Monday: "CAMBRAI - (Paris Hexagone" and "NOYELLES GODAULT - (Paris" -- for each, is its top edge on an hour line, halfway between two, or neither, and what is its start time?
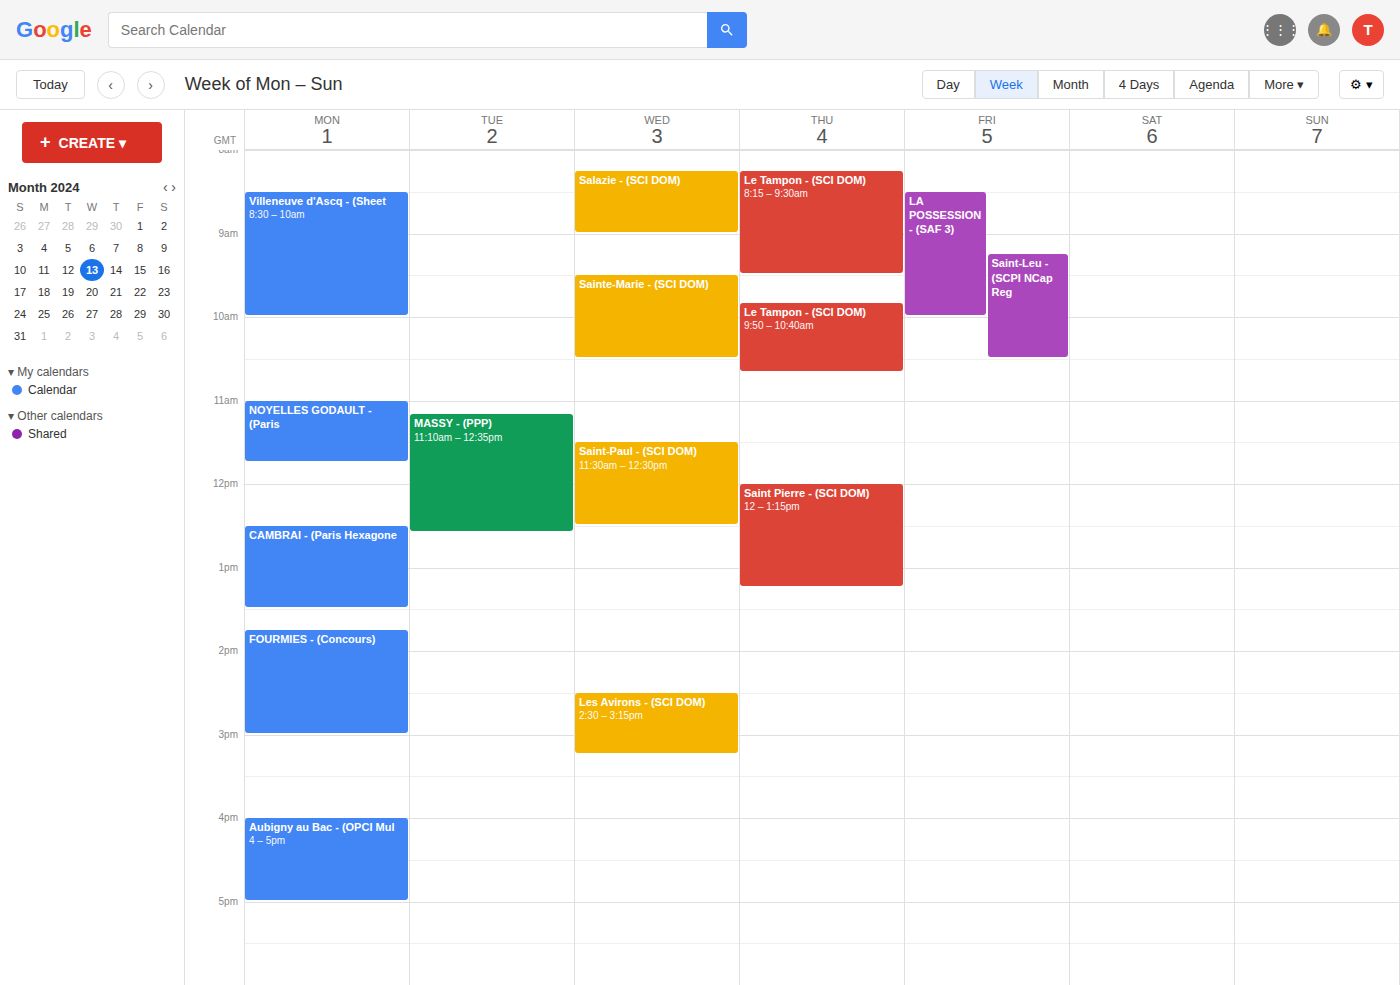
"CAMBRAI - (Paris Hexagone": 12:30 PM, halfway between the 12 PM and 1 PM lines. "NOYELLES GODAULT - (Paris": 11:00 AM, exactly on the 11 AM line.